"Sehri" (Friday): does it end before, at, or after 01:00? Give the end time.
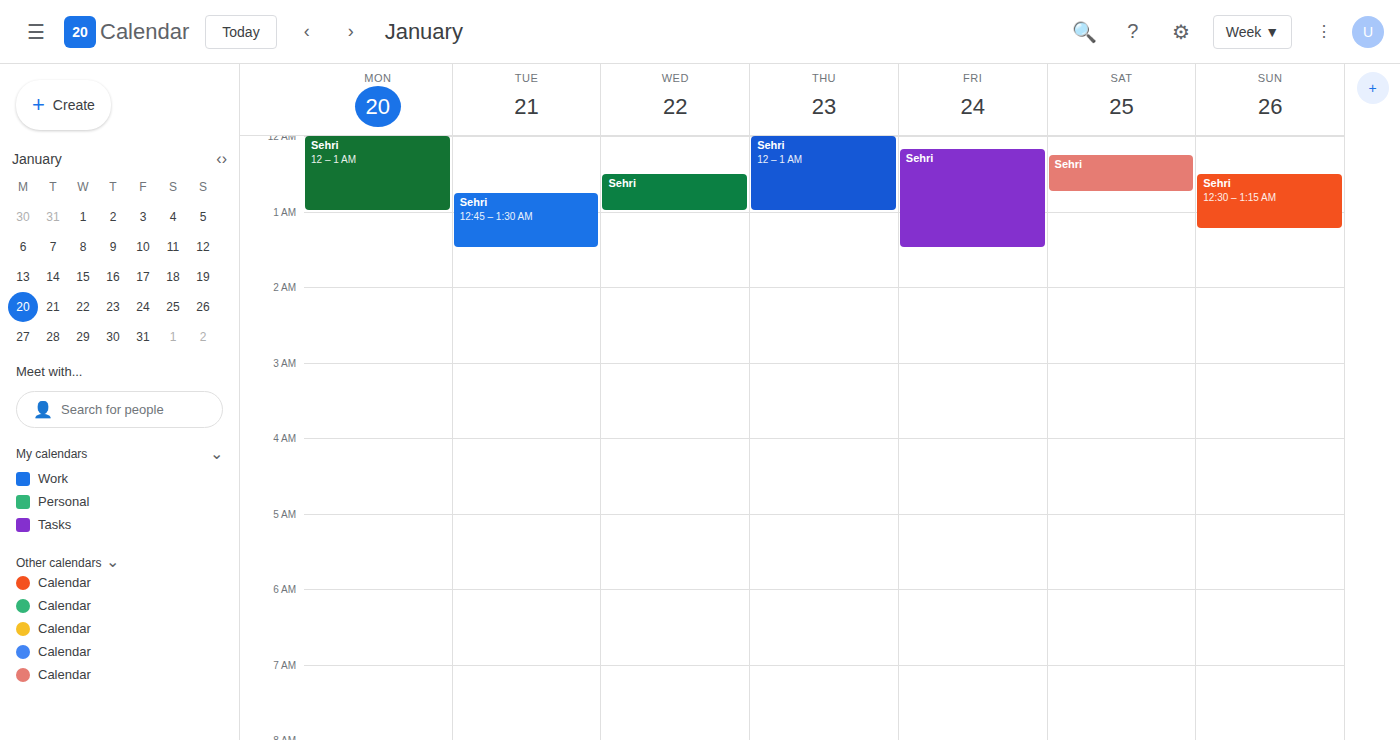
01:30 -- after 01:00, 30 minutes below the 01:00 line.